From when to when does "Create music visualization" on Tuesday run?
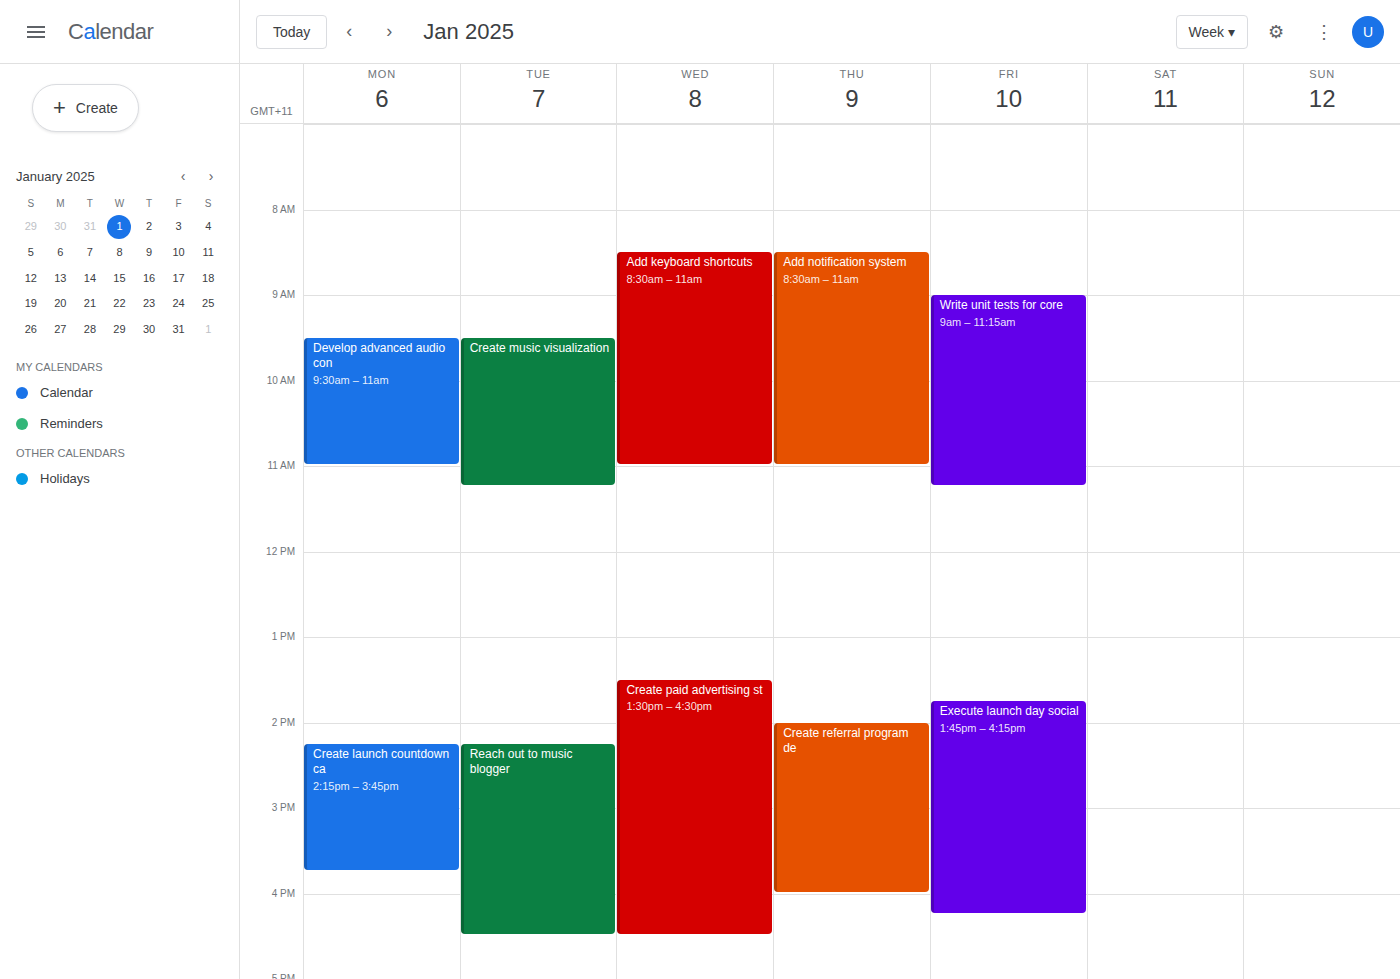
9:30 AM to 11:15 AM